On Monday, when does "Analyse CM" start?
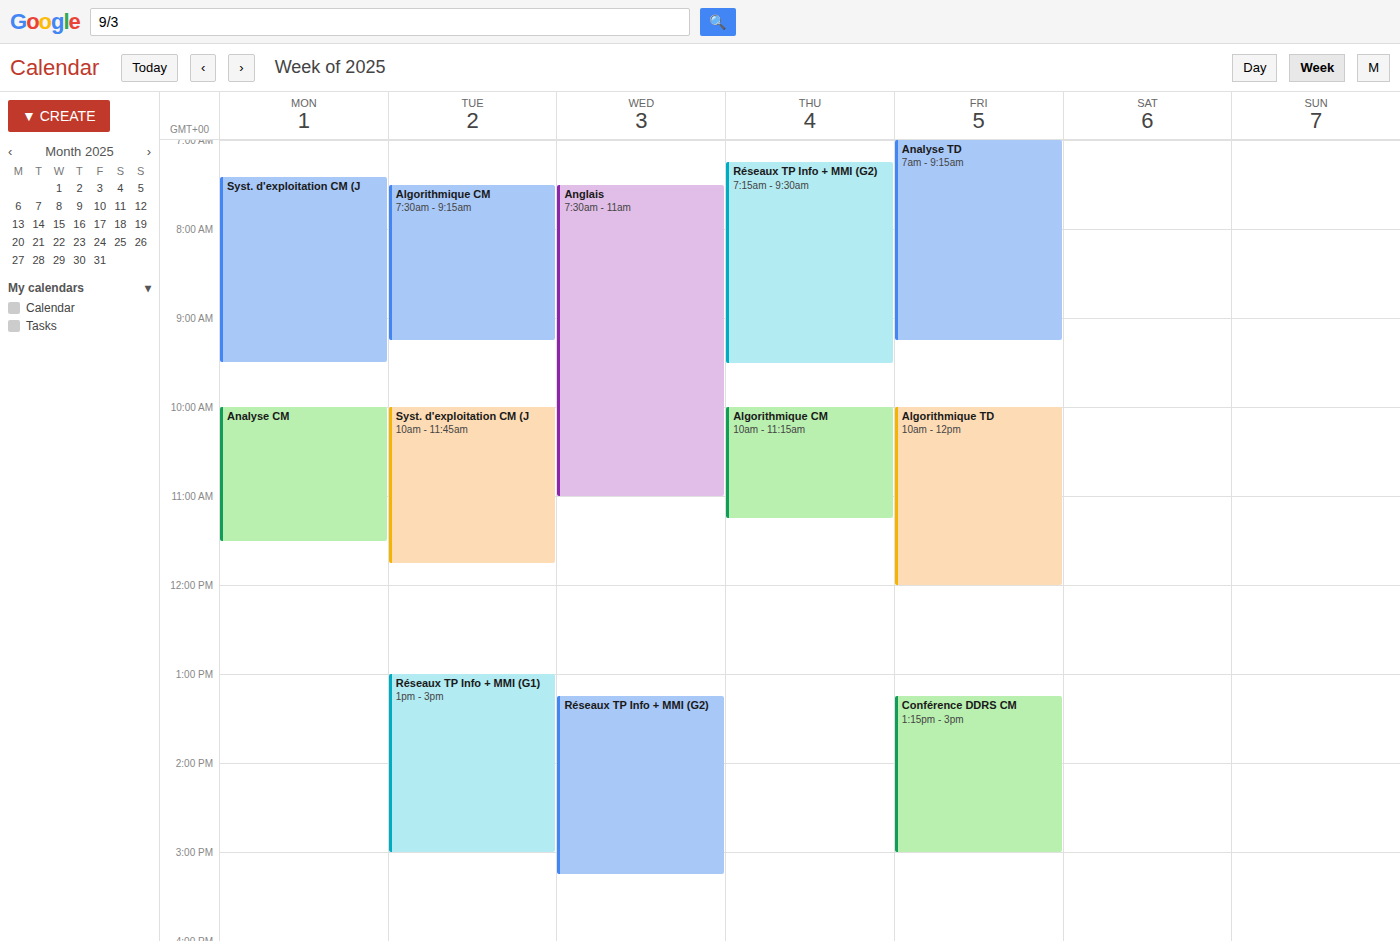
10:00 AM